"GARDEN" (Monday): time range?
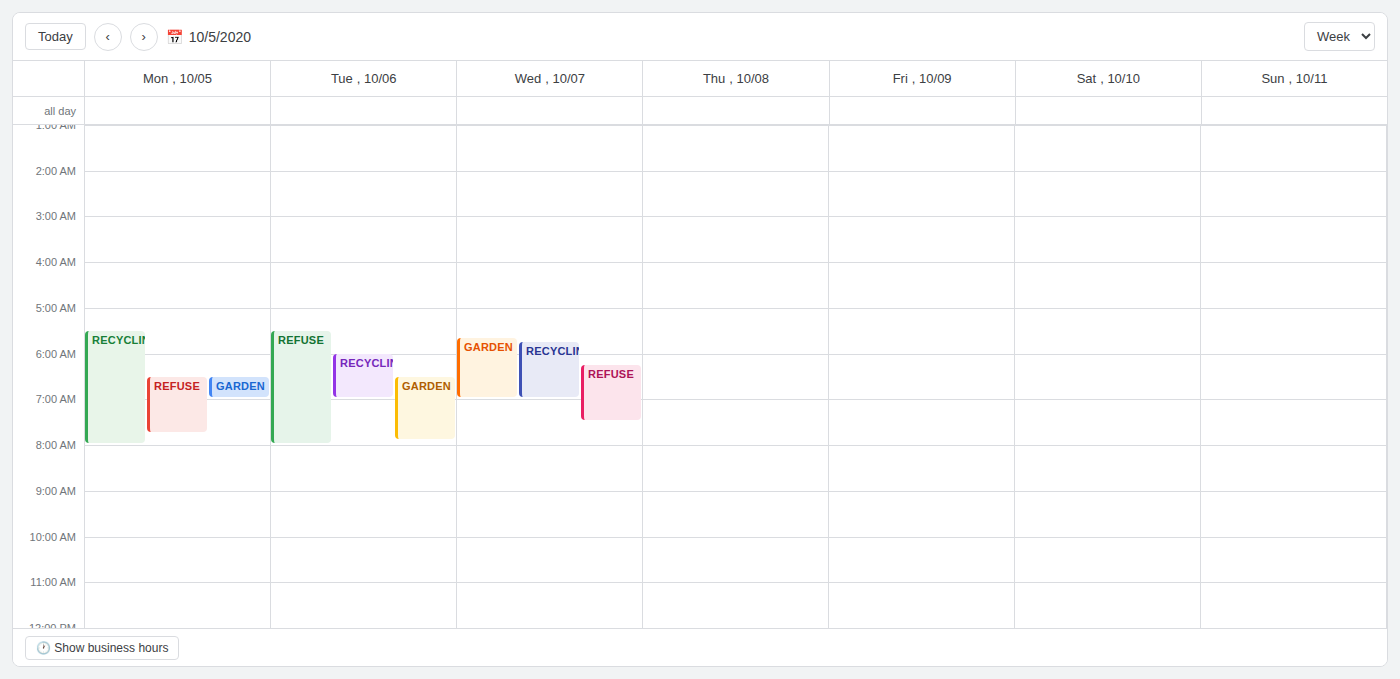
6:30 AM to 7:00 AM